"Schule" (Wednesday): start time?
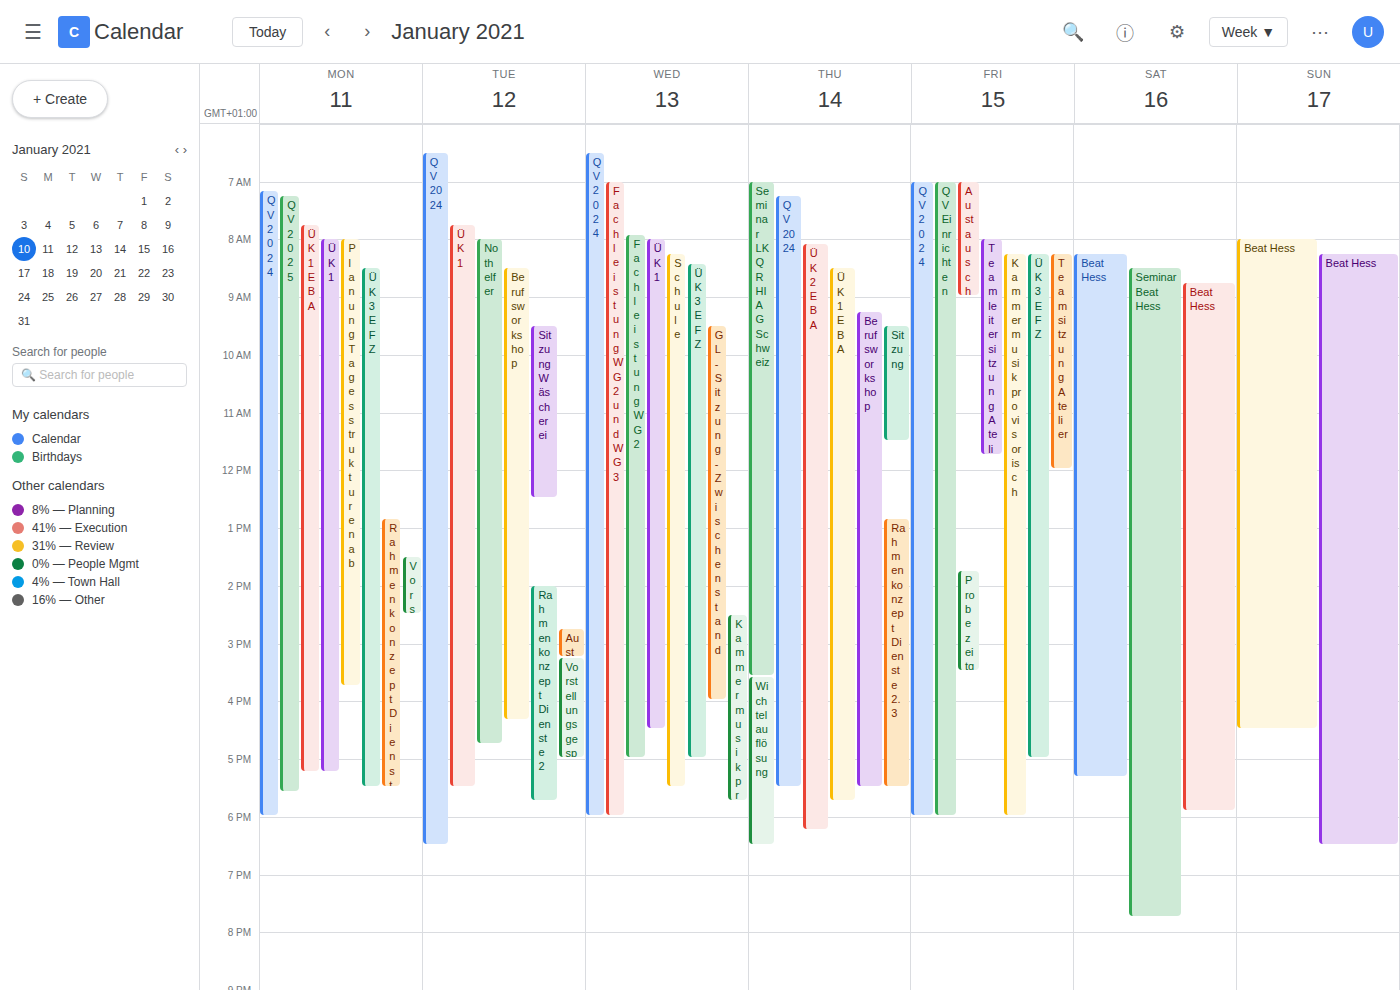
8:15 AM